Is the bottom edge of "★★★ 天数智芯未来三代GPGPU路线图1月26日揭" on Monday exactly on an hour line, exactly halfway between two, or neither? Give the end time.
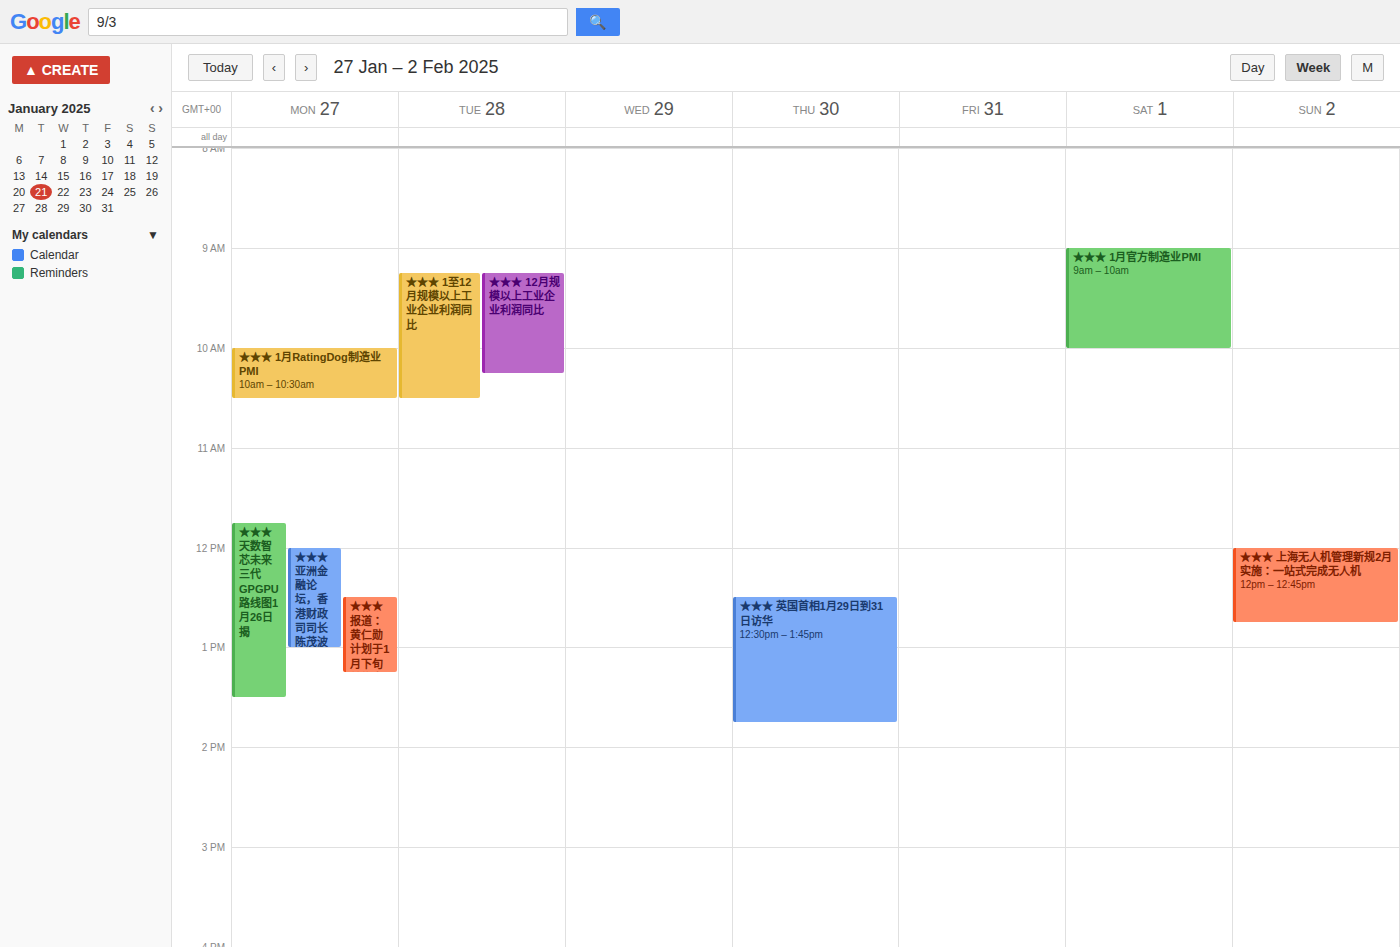
1:30 PM -- halfway between the 1 PM and 2 PM lines.